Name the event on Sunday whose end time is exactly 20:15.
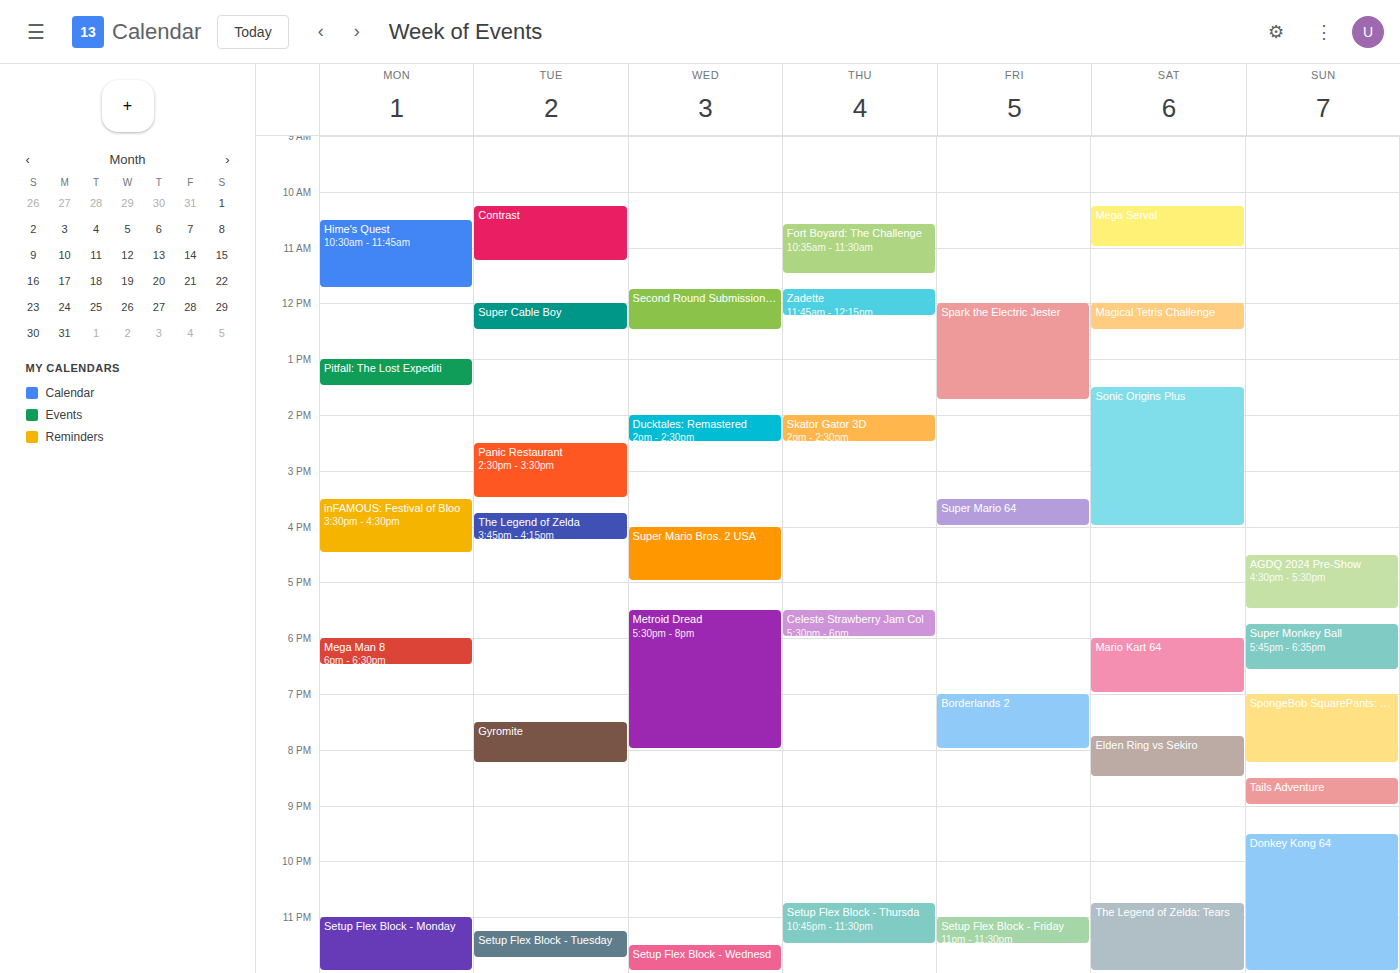
"SpongeBob SquarePants: The"